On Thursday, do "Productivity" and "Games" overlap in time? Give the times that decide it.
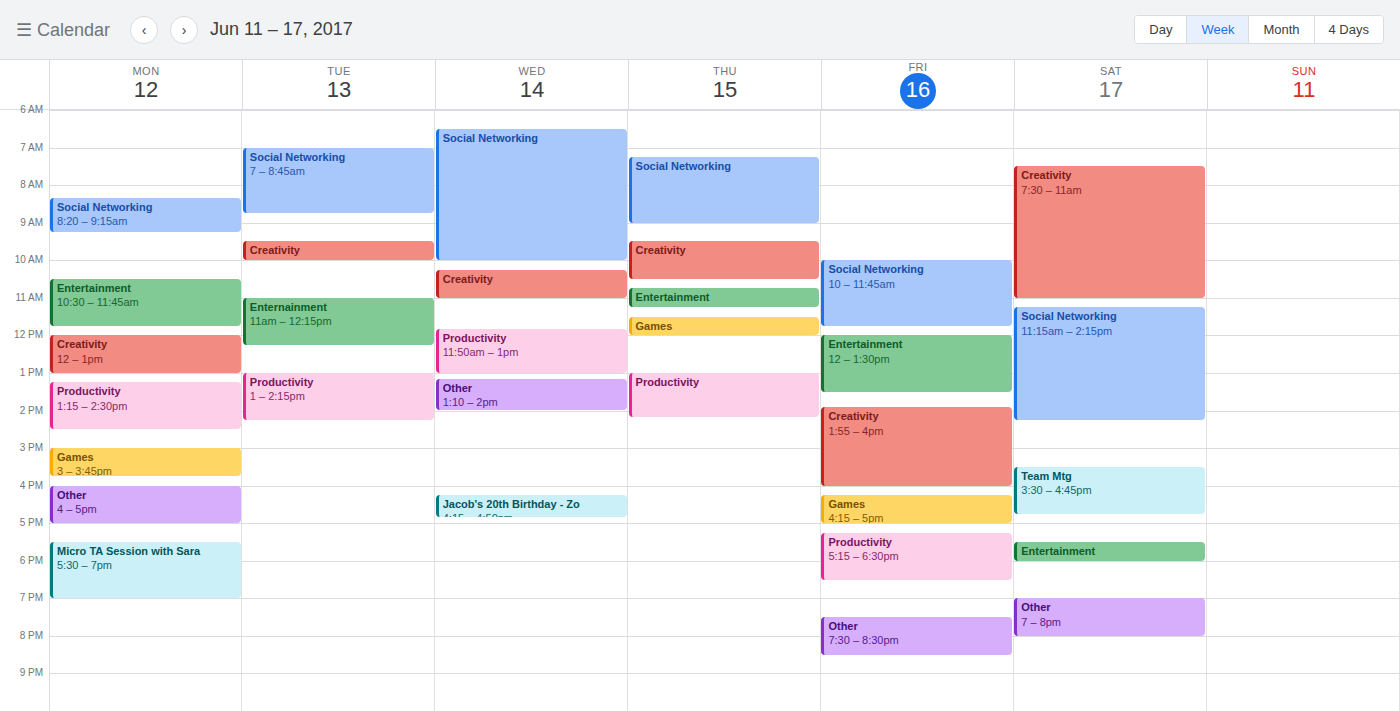
"Games" ends at 12:00 PM and "Productivity" starts at 1:00 PM -- no overlap.